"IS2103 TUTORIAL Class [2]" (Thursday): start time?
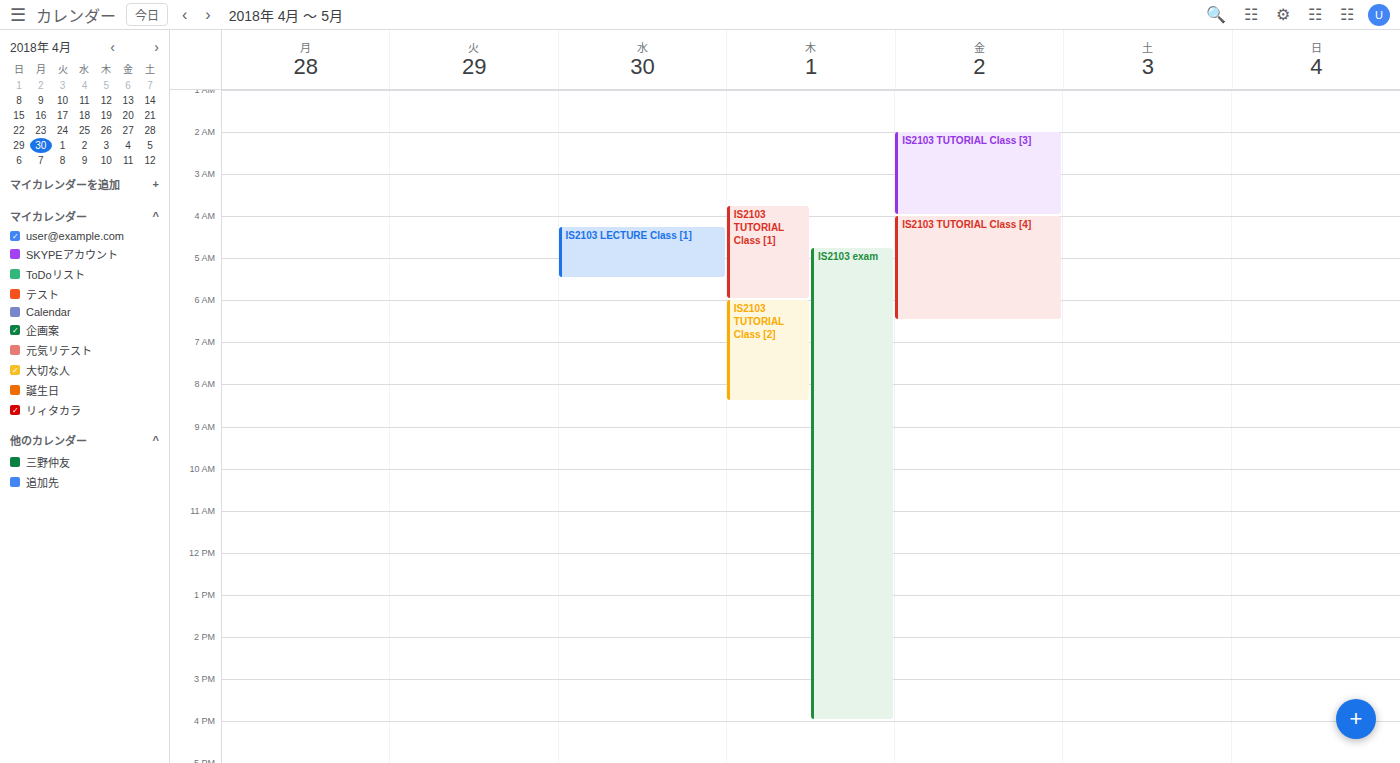
6:00 AM